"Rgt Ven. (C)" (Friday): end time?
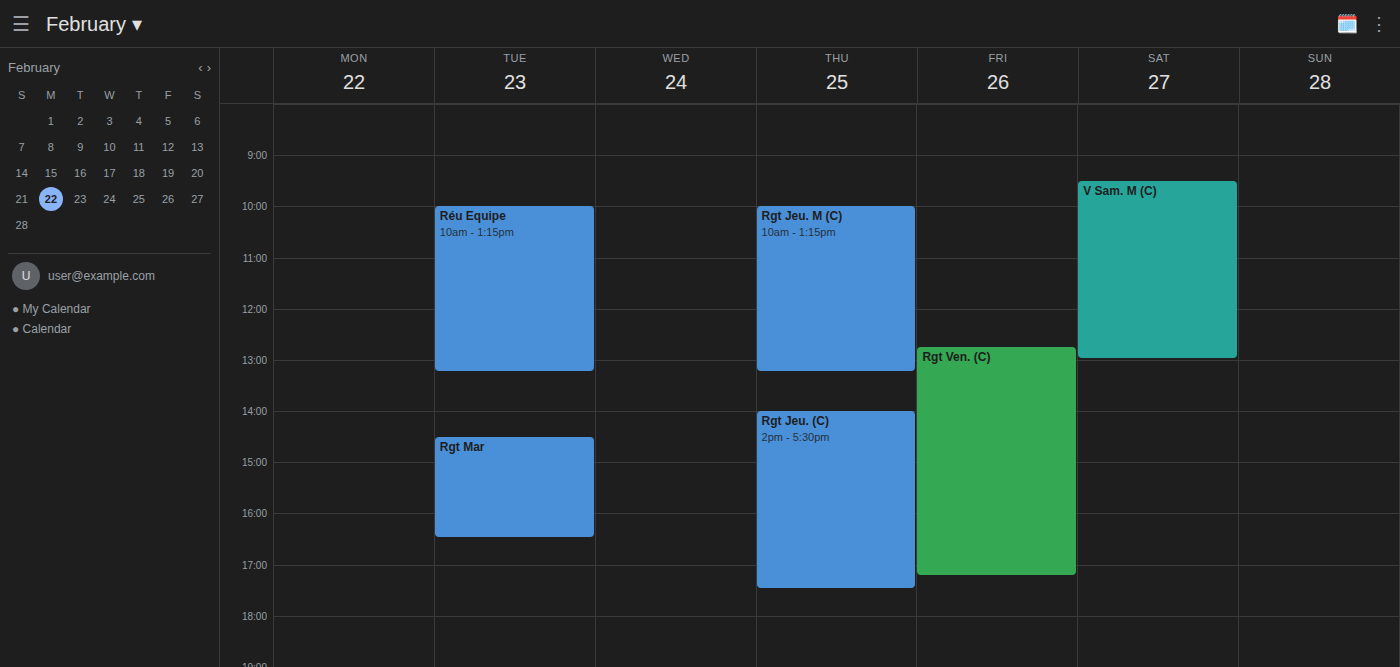
5:15 PM